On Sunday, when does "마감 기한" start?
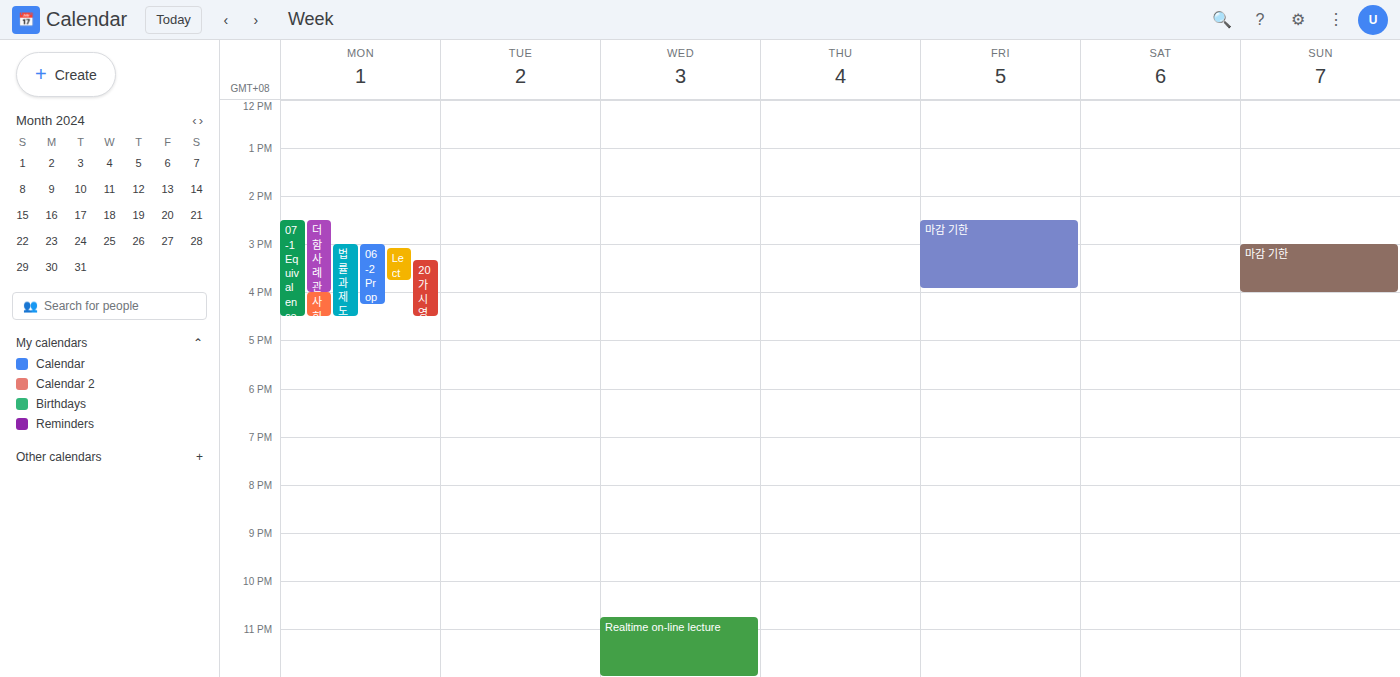
3:00 PM